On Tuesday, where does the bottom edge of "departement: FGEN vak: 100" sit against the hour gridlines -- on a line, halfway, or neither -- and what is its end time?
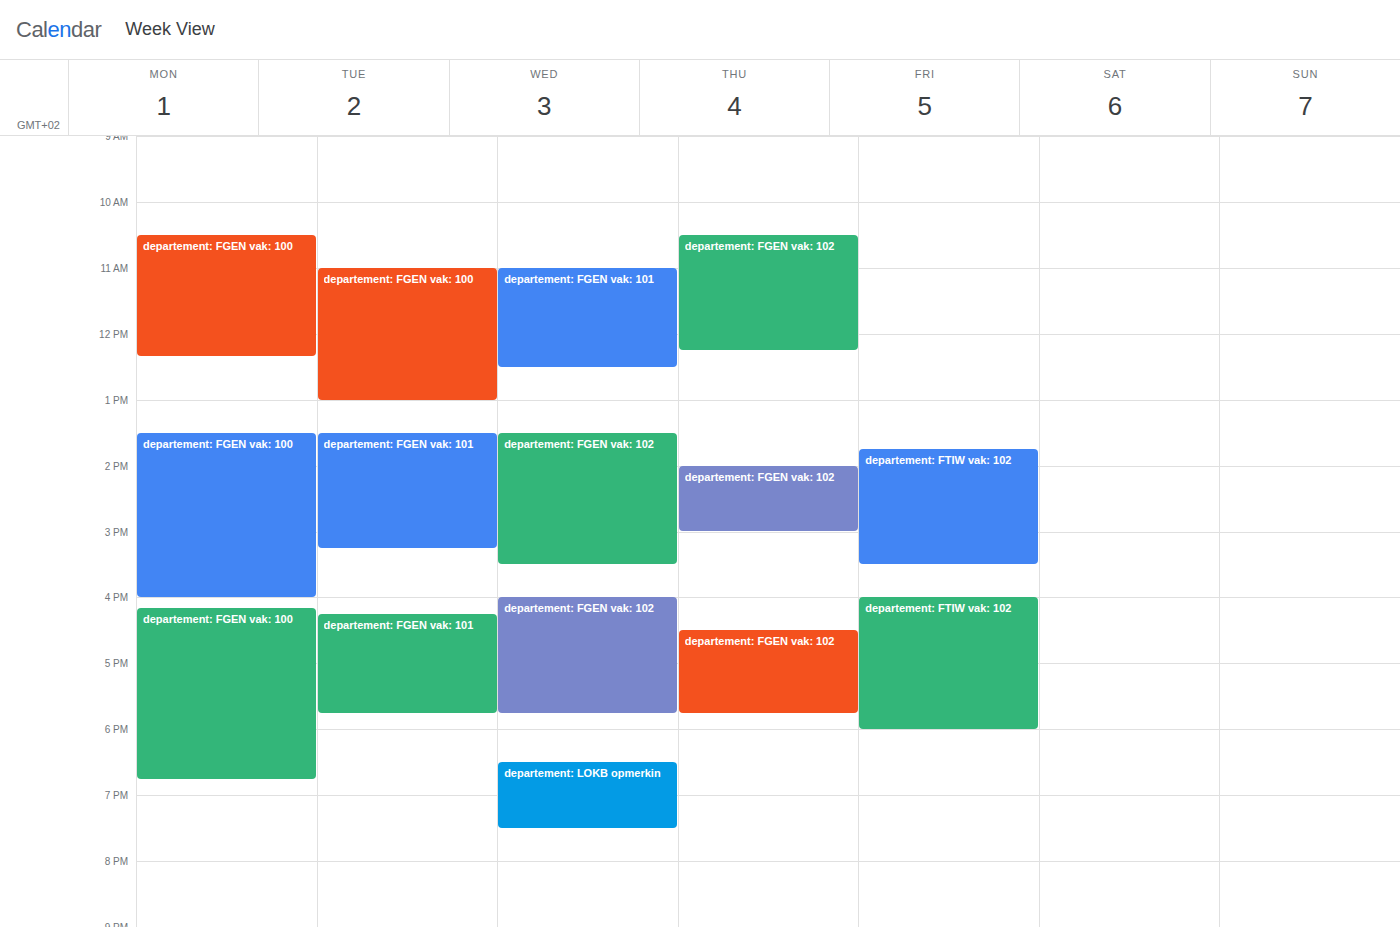
1:00 PM -- exactly on the 1 PM line.